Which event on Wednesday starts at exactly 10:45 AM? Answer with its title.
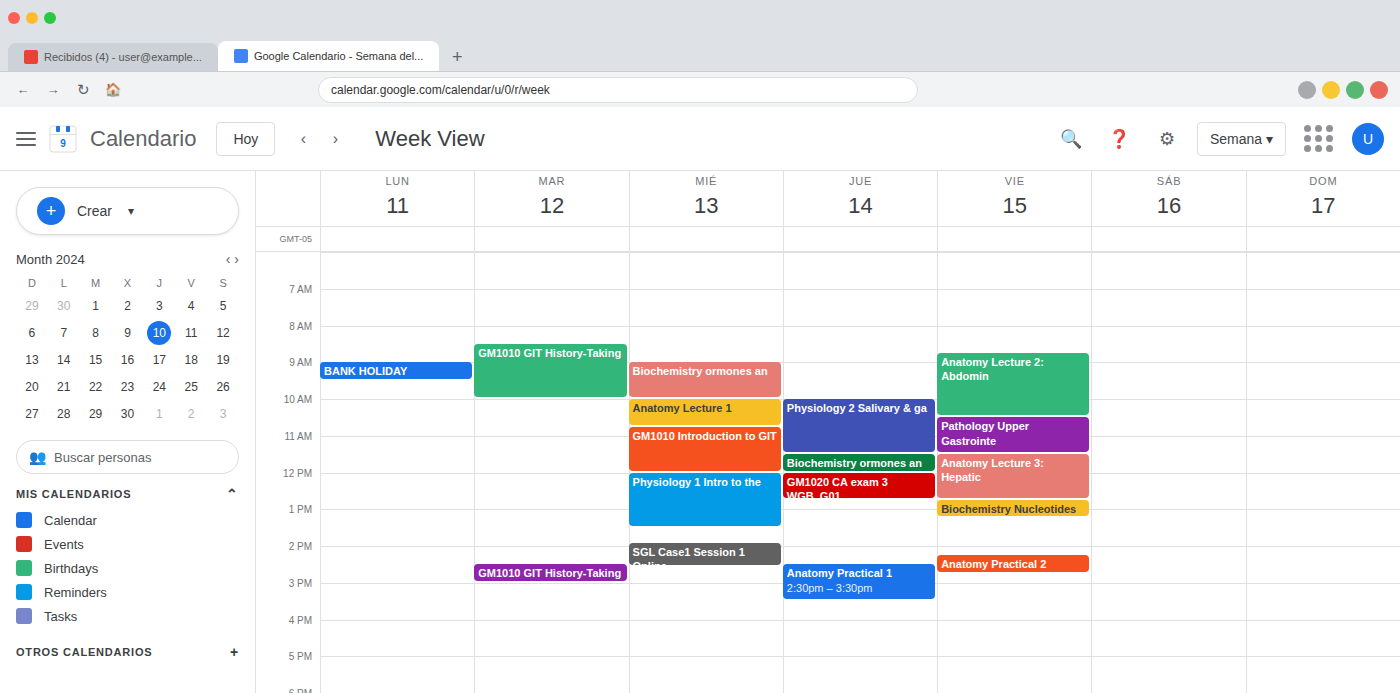
"GM1010 Introduction to GIT"